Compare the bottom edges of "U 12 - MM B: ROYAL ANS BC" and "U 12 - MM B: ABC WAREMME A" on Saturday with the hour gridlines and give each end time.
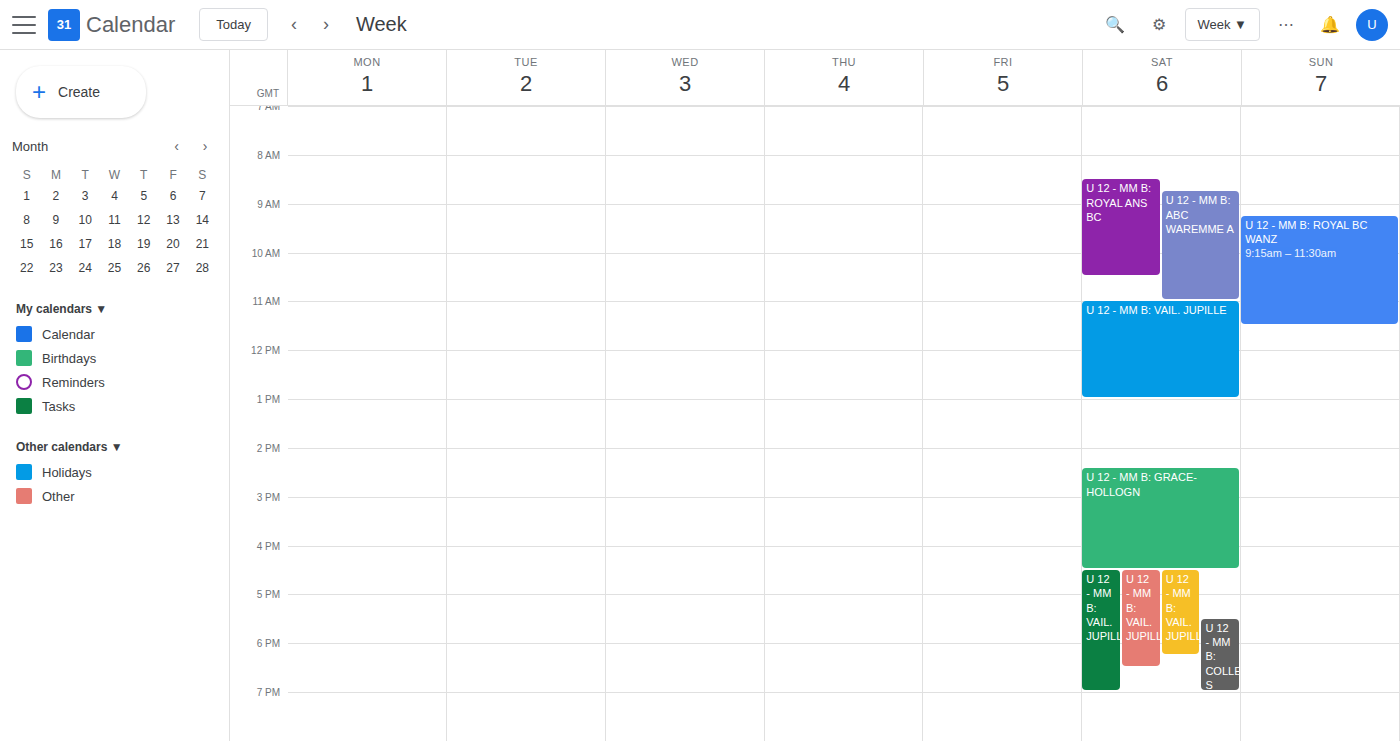
"U 12 - MM B: ROYAL ANS BC": 10:30 AM, halfway between the 10 AM and 11 AM lines. "U 12 - MM B: ABC WAREMME A": 11:00 AM, exactly on the 11 AM line.